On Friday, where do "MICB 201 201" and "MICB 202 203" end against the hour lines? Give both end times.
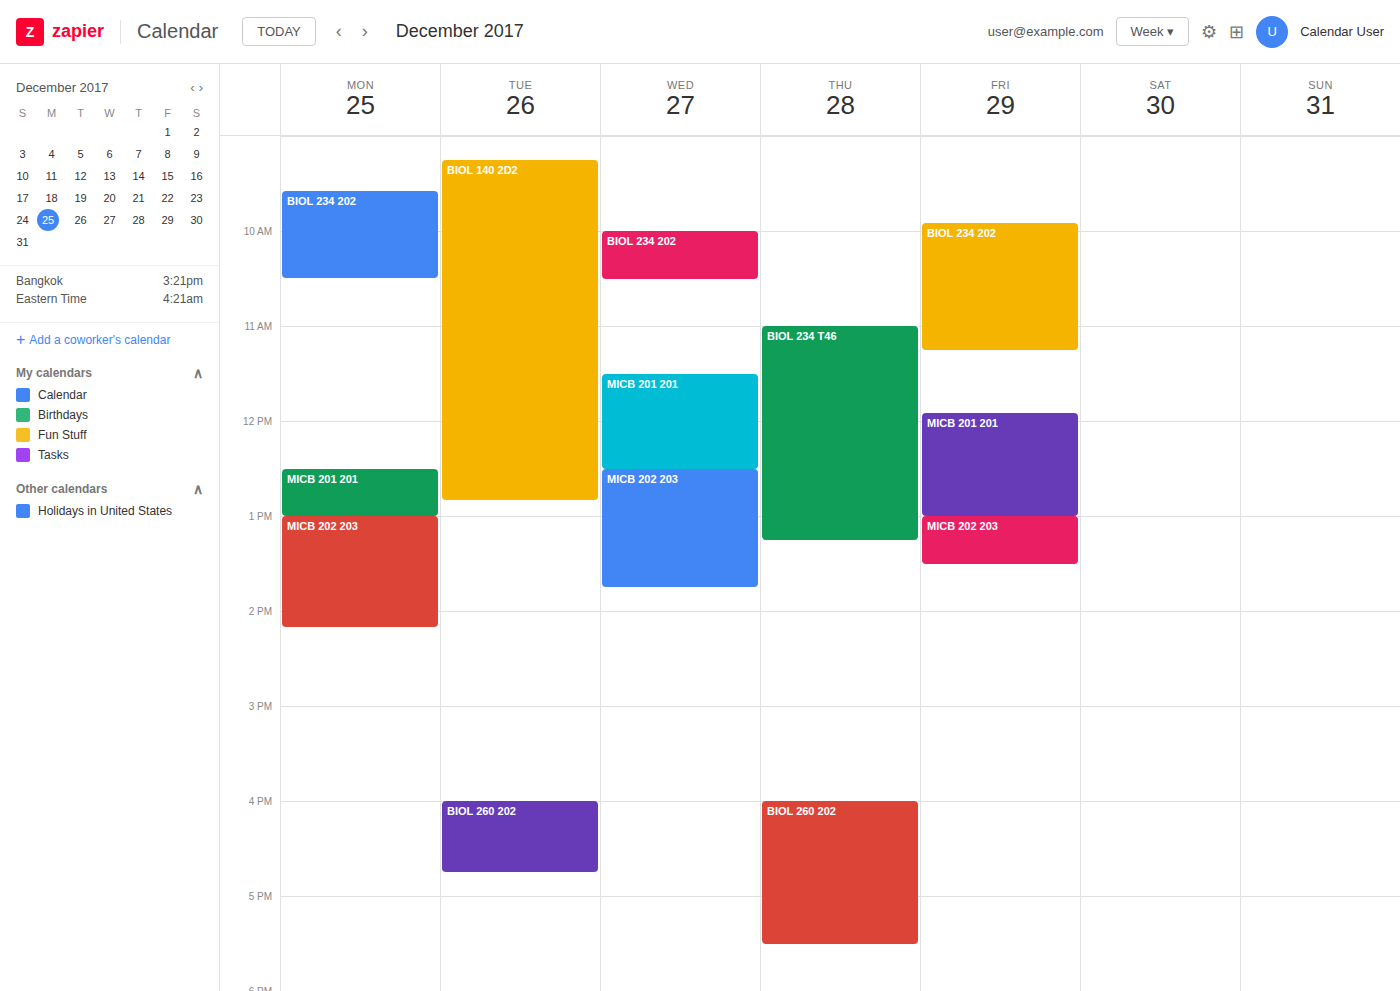
"MICB 201 201": 13:00, exactly on the 13:00 line. "MICB 202 203": 13:30, halfway between the 13:00 and 14:00 lines.